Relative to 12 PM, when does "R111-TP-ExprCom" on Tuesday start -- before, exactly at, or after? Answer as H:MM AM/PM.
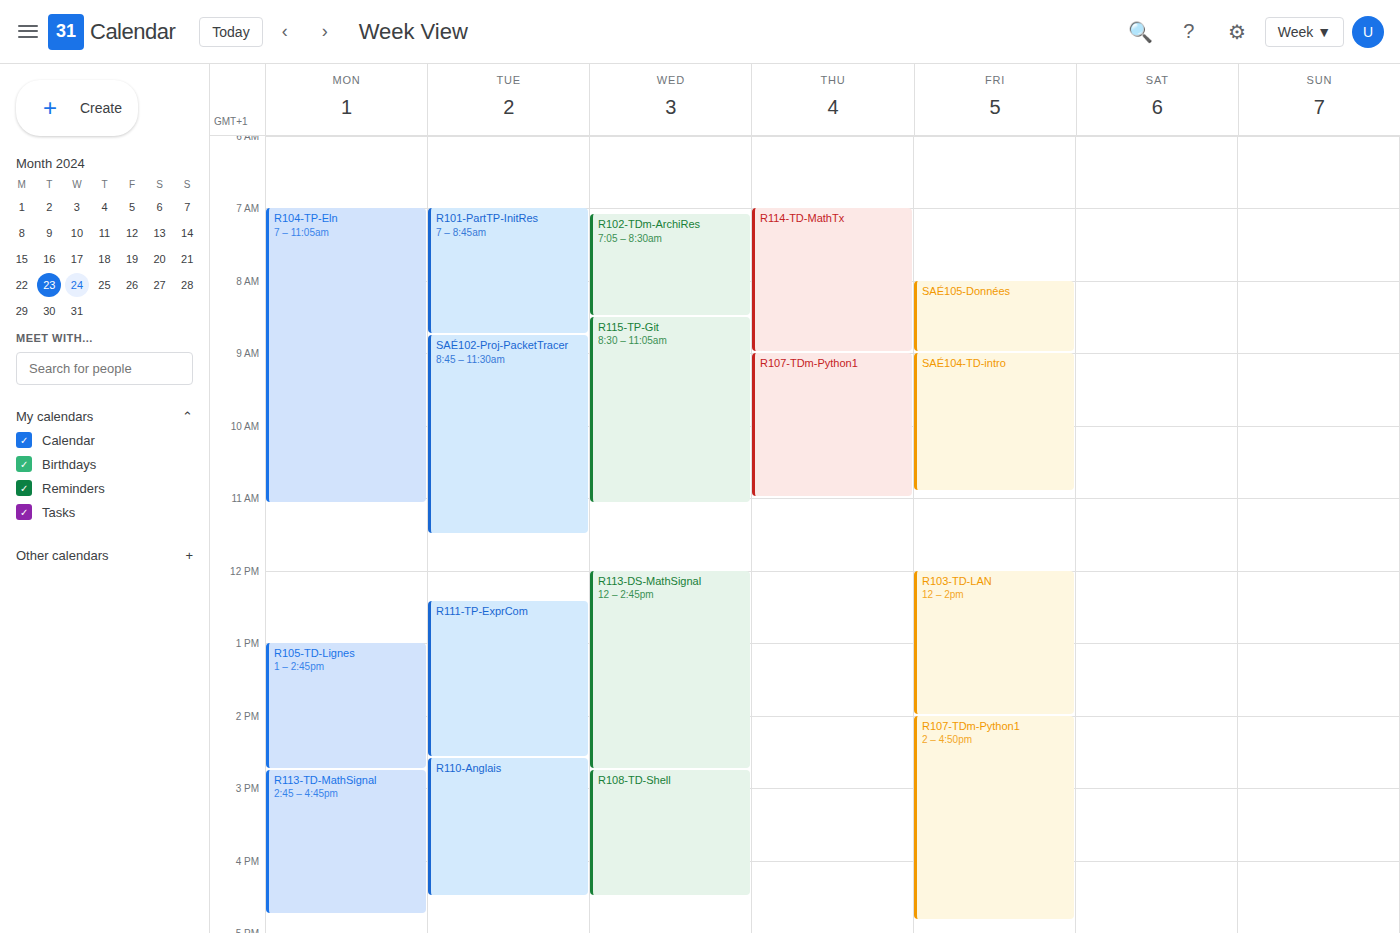
12:25 PM -- after 12 PM, 25 minutes below the 12 PM line.